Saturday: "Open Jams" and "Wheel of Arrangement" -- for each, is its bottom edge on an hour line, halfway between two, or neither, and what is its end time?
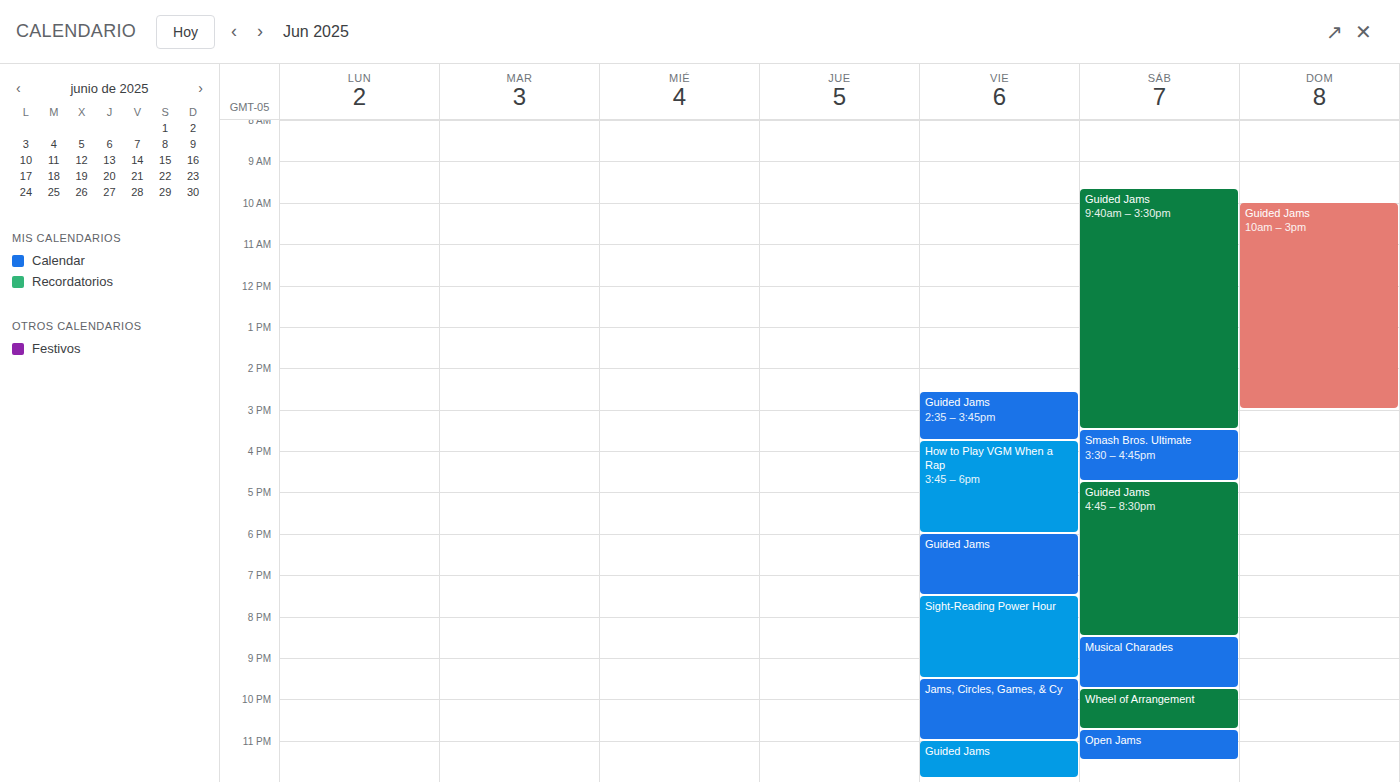
"Open Jams": 23:30, halfway between the 23:00 and 24:00 lines. "Wheel of Arrangement": 22:45, neither: three quarters of the way from the 22:00 line to the 23:00 line.